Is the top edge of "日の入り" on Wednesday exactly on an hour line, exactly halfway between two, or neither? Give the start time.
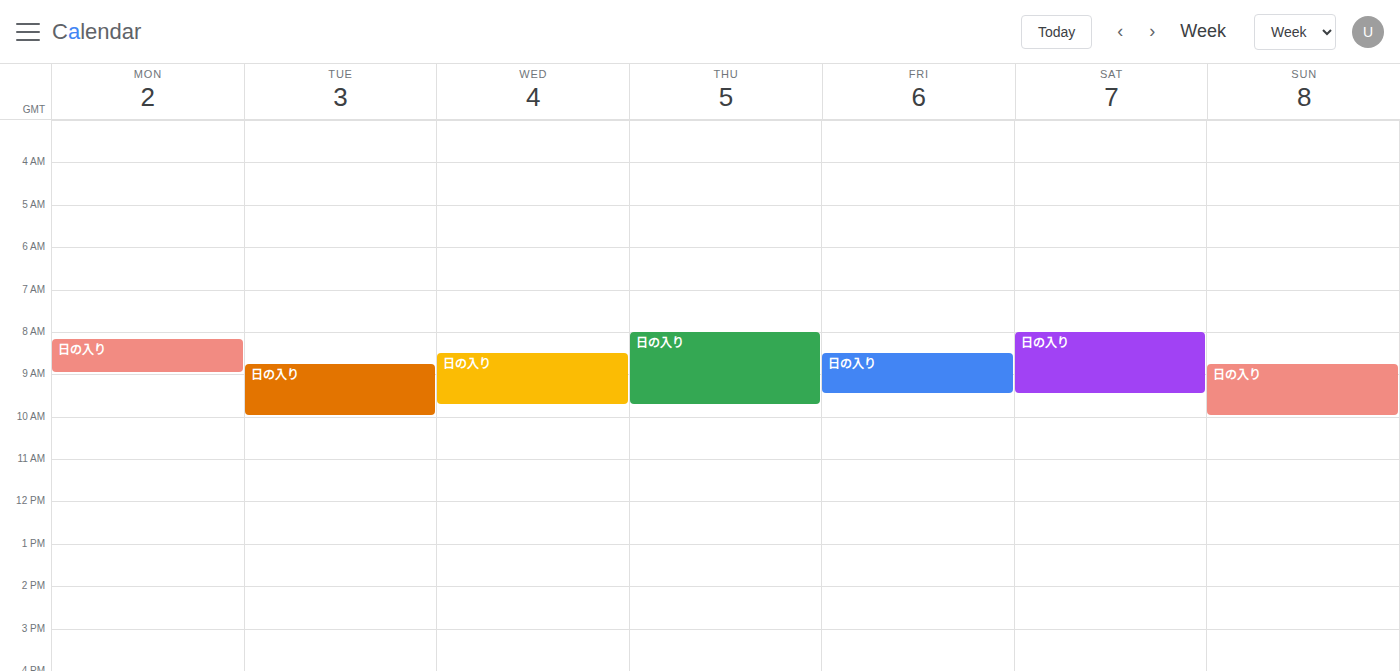
8:30 AM -- halfway between the 8 AM and 9 AM lines.